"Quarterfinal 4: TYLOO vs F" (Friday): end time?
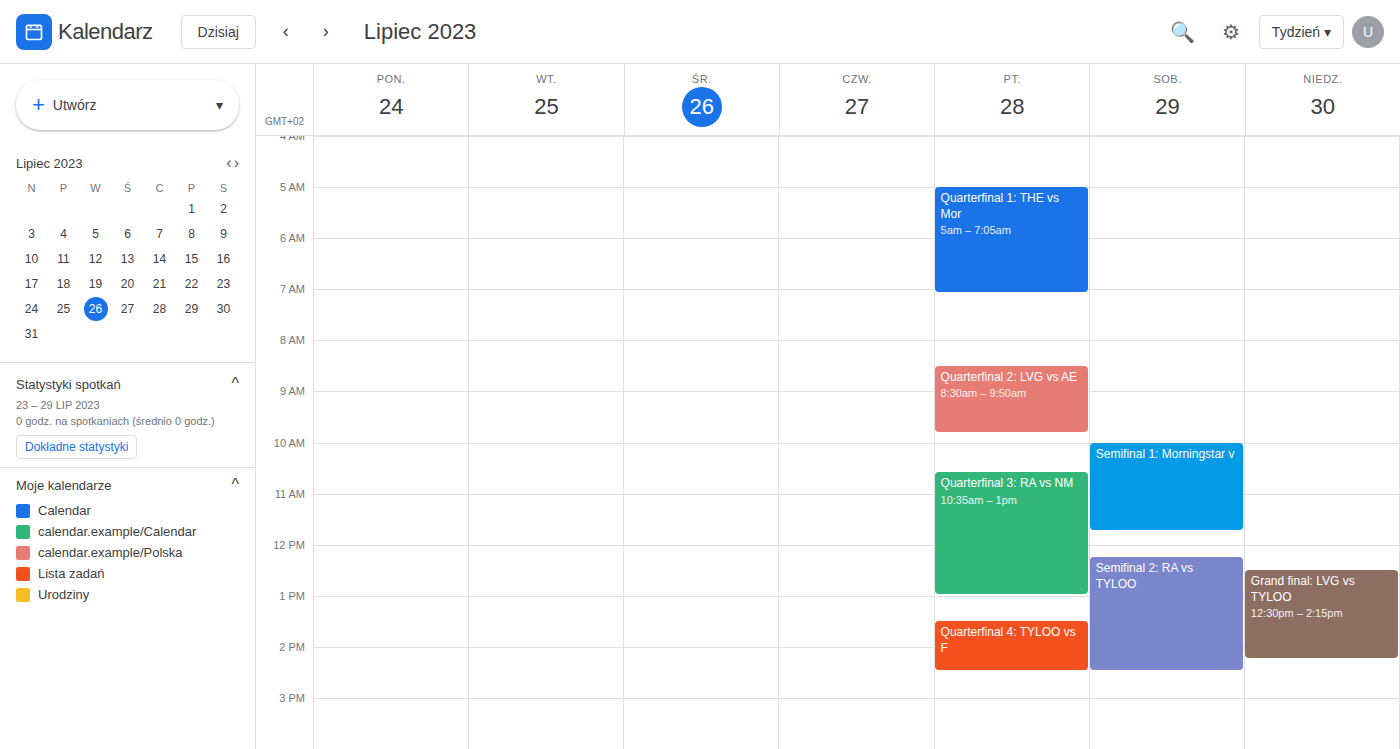
2:30 PM